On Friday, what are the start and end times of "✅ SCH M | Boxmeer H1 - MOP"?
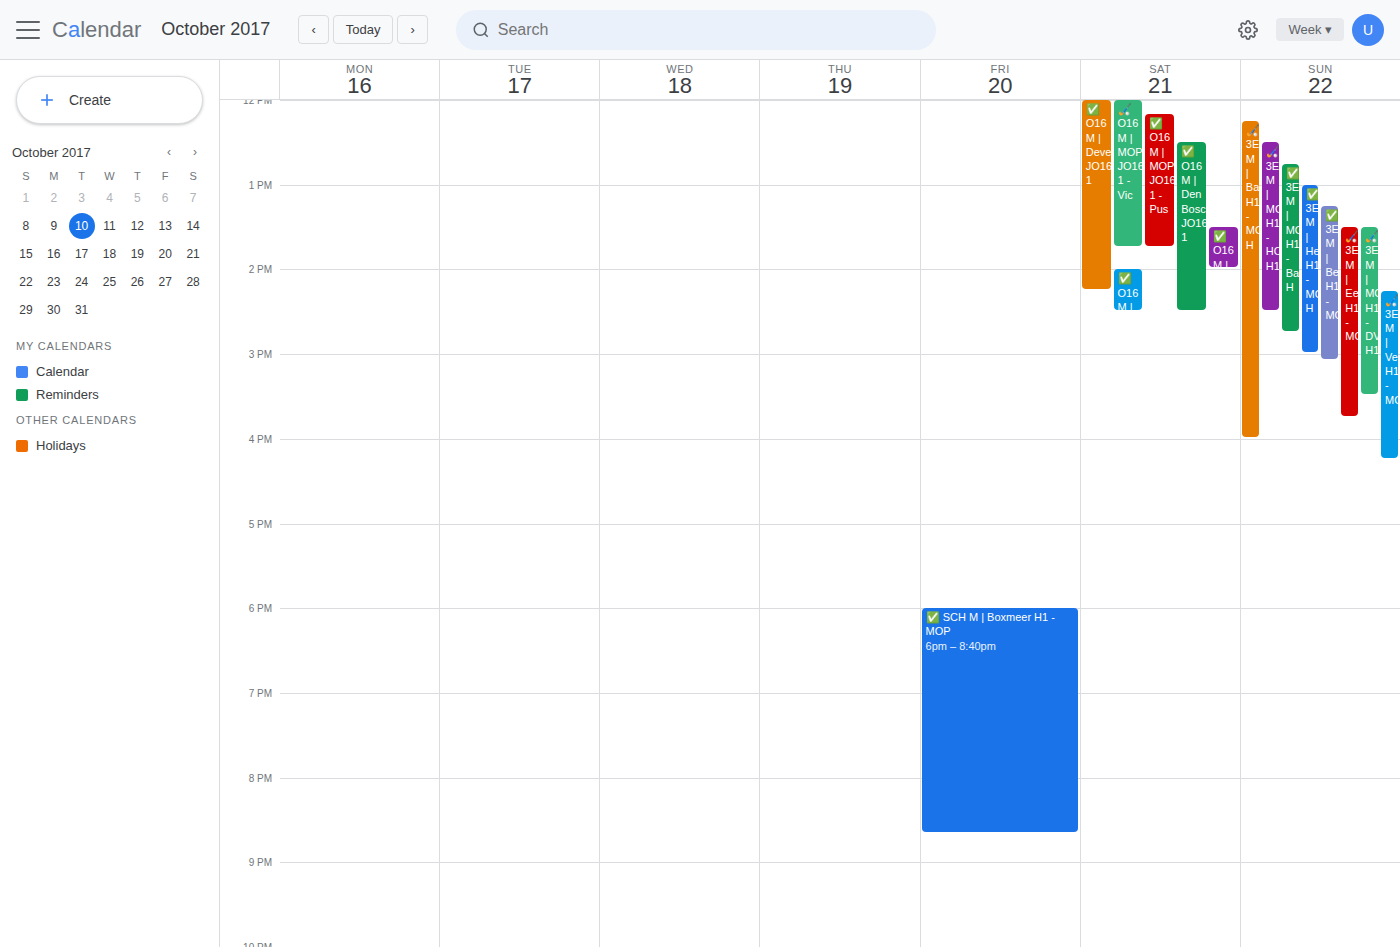
6:00 PM to 8:40 PM